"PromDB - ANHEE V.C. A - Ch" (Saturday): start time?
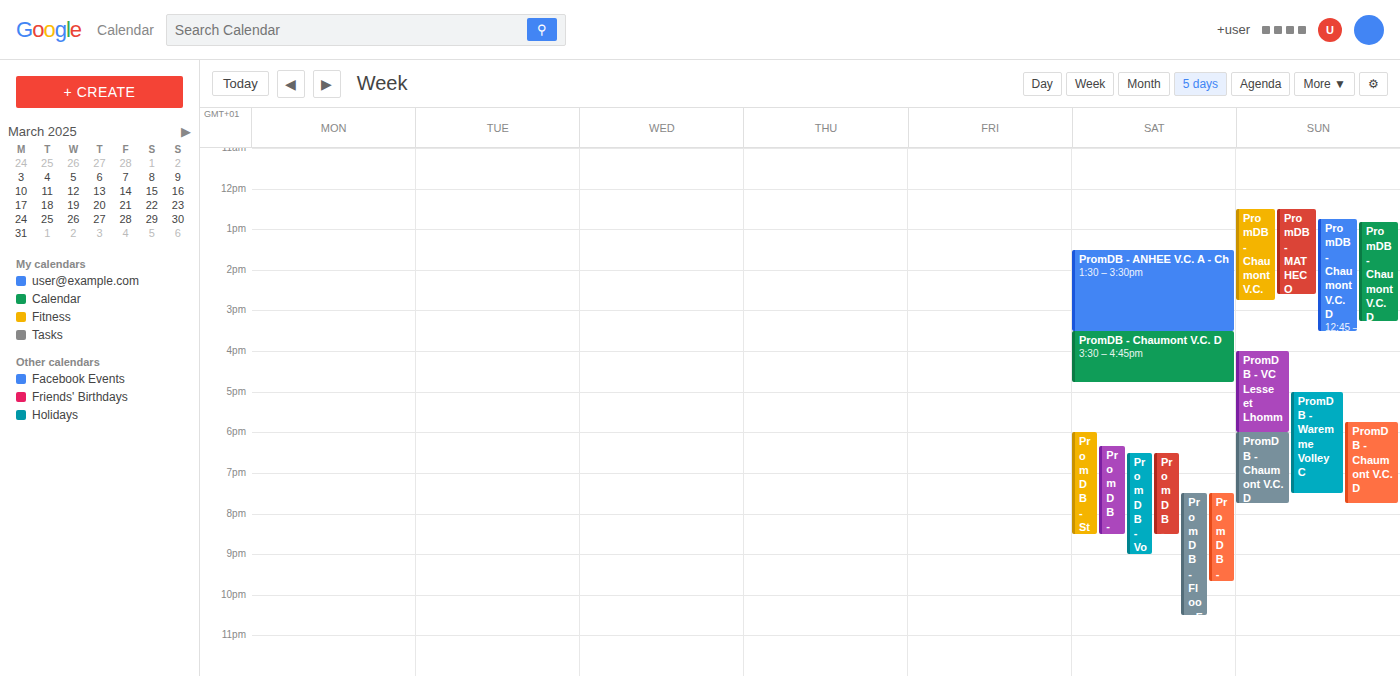
13:30